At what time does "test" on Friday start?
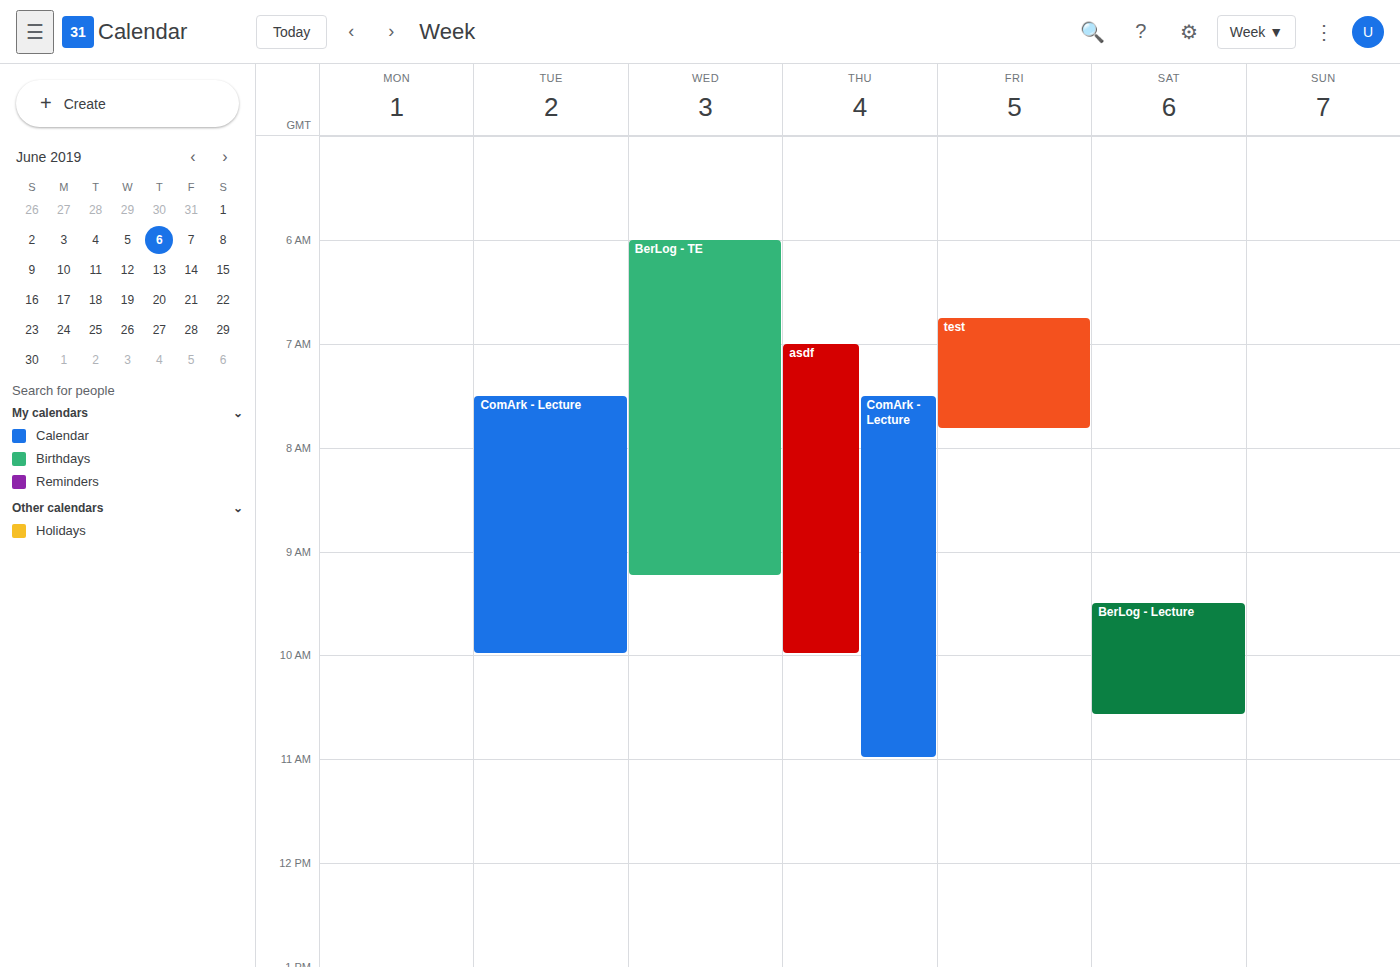
6:45 AM